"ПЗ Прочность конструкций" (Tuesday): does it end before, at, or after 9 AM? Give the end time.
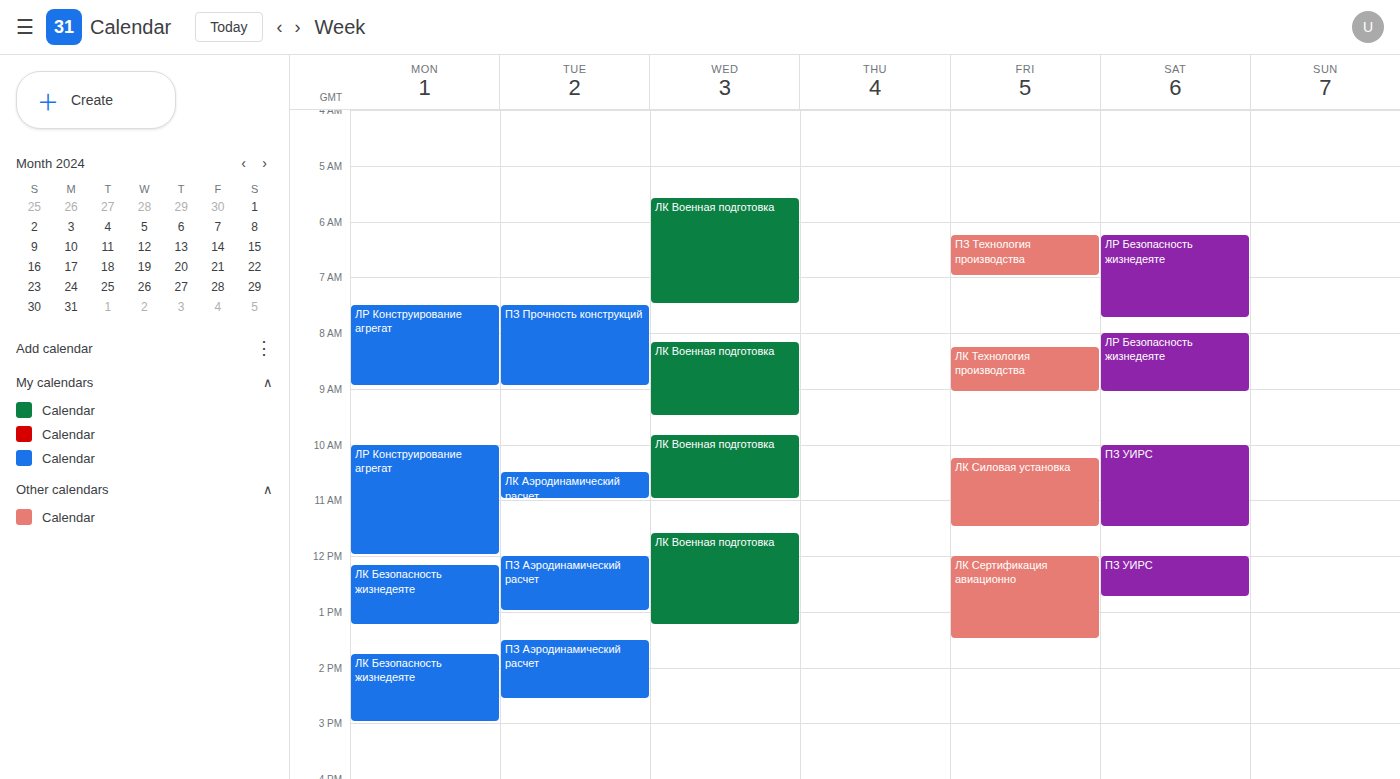
9:00 AM -- exactly at 9 AM, on the 9 AM line.